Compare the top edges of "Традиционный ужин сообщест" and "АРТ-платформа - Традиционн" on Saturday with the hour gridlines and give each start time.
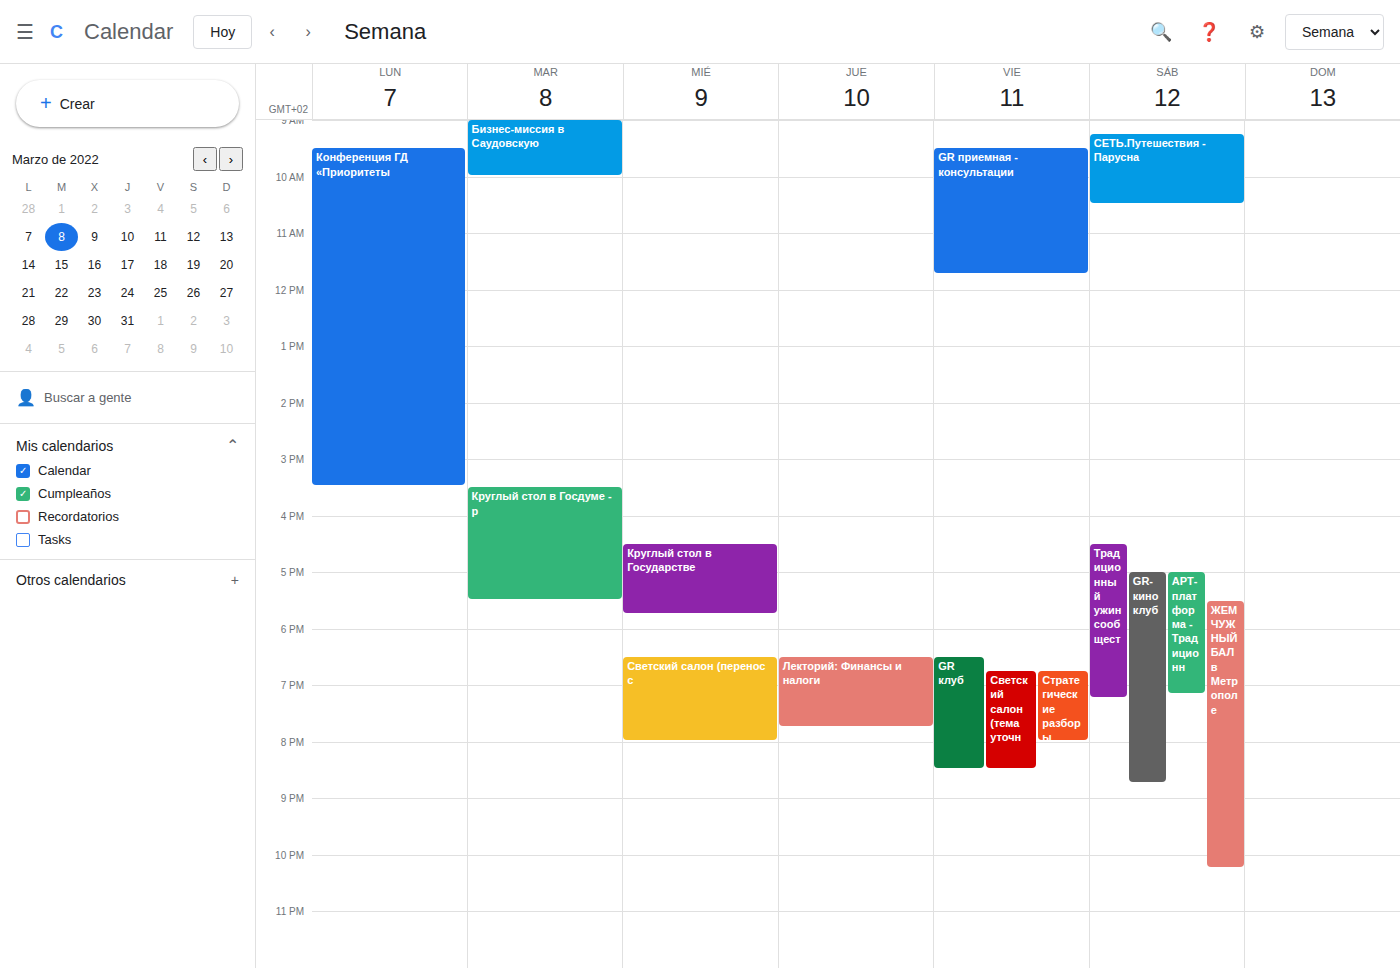
"Традиционный ужин сообщест": 4:30 PM, halfway between the 4 PM and 5 PM lines. "АРТ-платформа - Традиционн": 5:00 PM, exactly on the 5 PM line.